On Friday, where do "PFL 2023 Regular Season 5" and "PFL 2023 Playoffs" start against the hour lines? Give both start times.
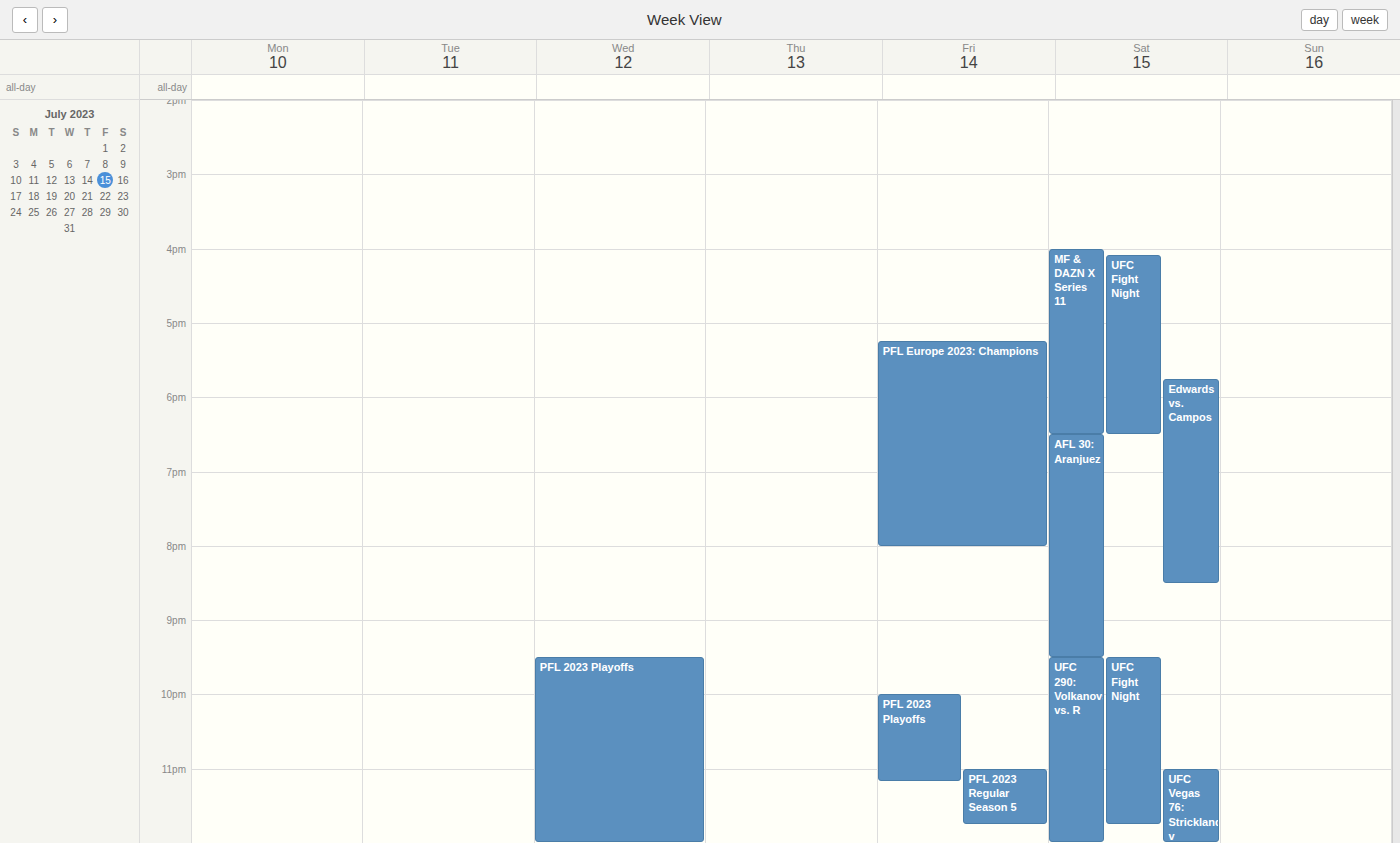
"PFL 2023 Regular Season 5": 11:00 PM, exactly on the 11 PM line. "PFL 2023 Playoffs": 10:00 PM, exactly on the 10 PM line.